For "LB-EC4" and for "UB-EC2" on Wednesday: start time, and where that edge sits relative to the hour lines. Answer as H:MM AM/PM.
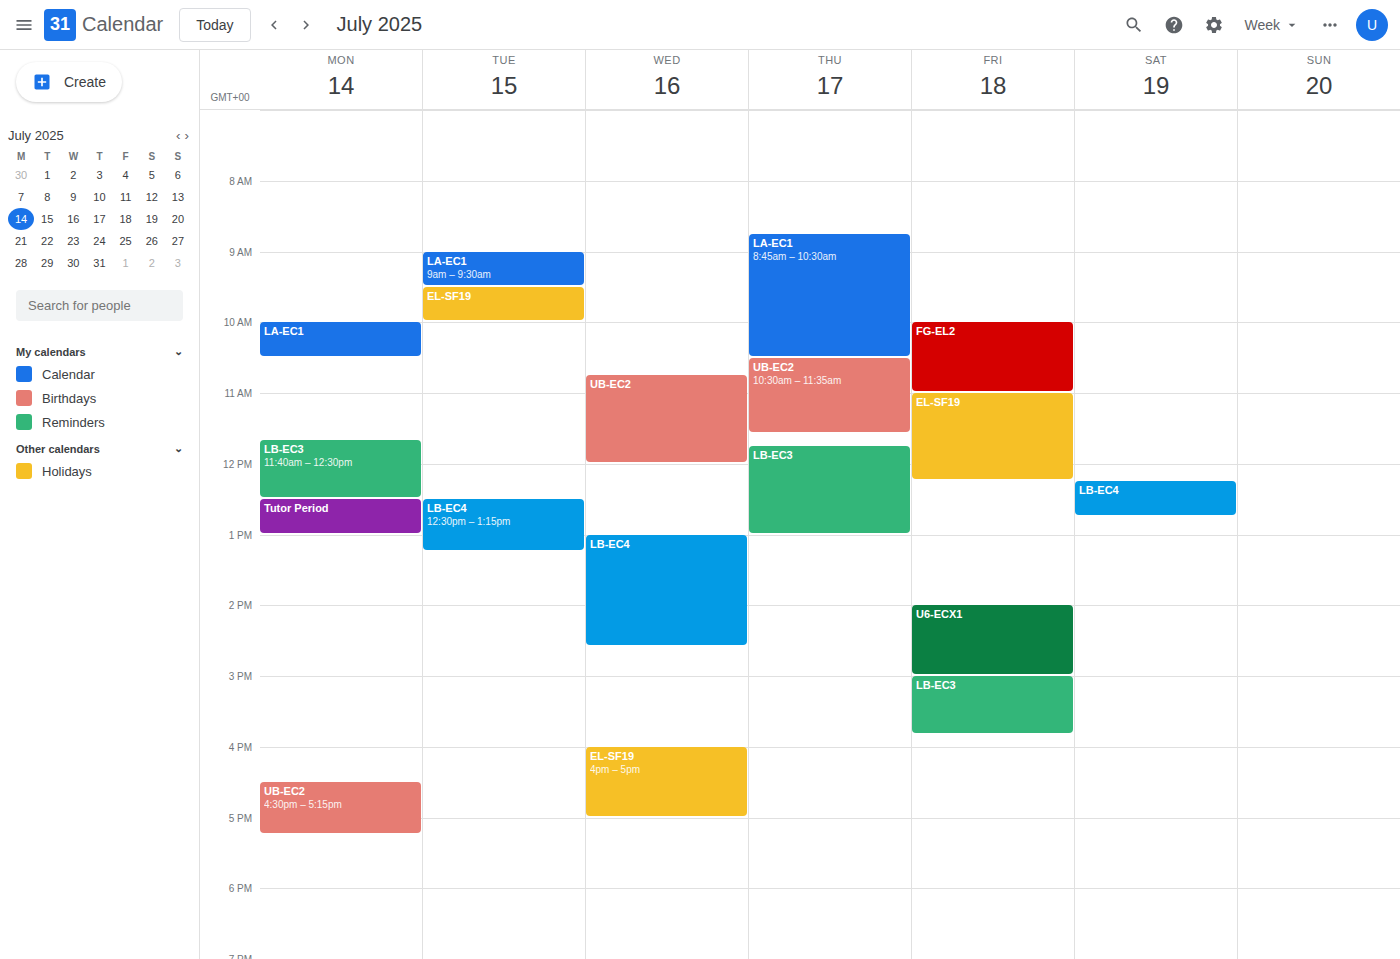
"LB-EC4": 1:00 PM, exactly on the 1 PM line. "UB-EC2": 10:45 AM, neither: three quarters of the way from the 10 AM line to the 11 AM line.